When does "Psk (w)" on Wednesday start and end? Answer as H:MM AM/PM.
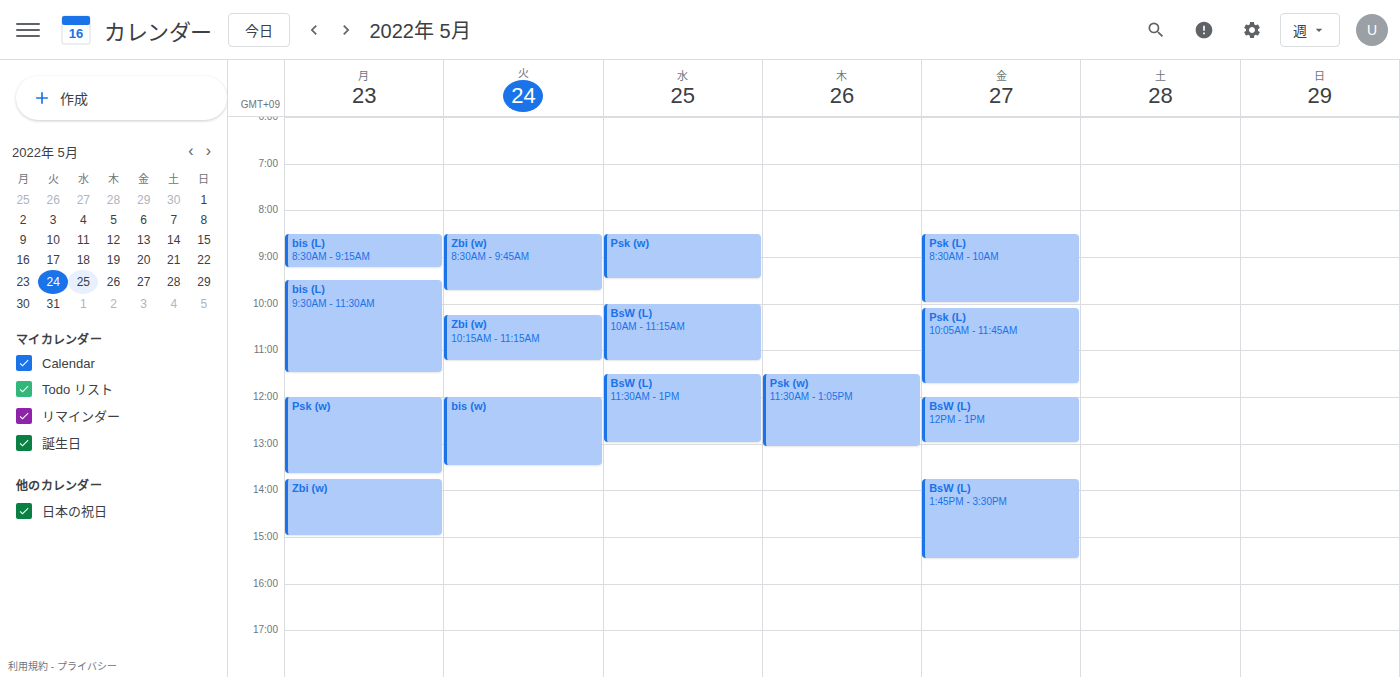
8:30 AM to 9:30 AM